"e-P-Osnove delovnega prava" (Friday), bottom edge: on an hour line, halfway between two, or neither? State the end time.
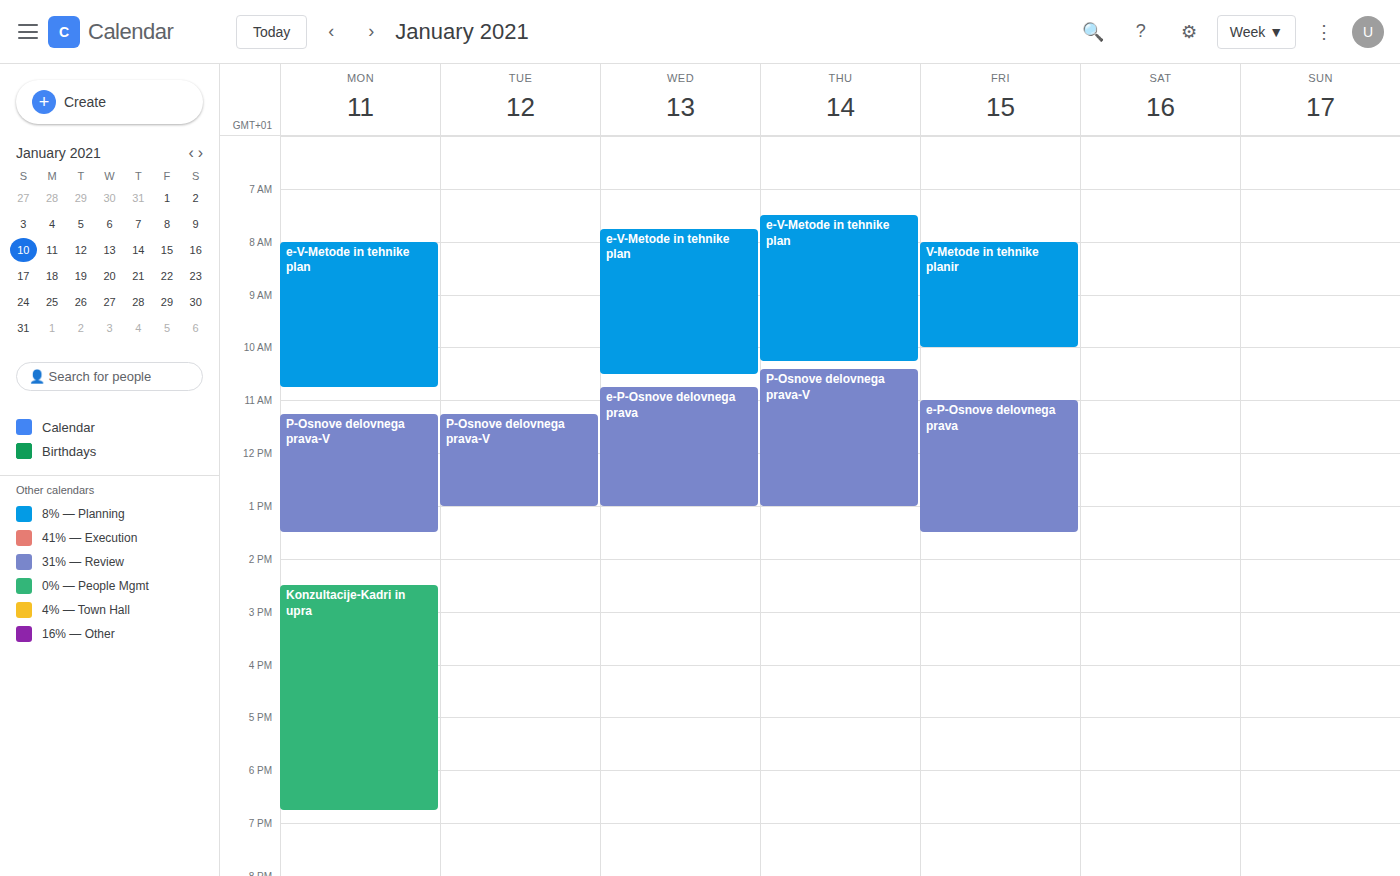
1:30 PM -- halfway between the 1 PM and 2 PM lines.